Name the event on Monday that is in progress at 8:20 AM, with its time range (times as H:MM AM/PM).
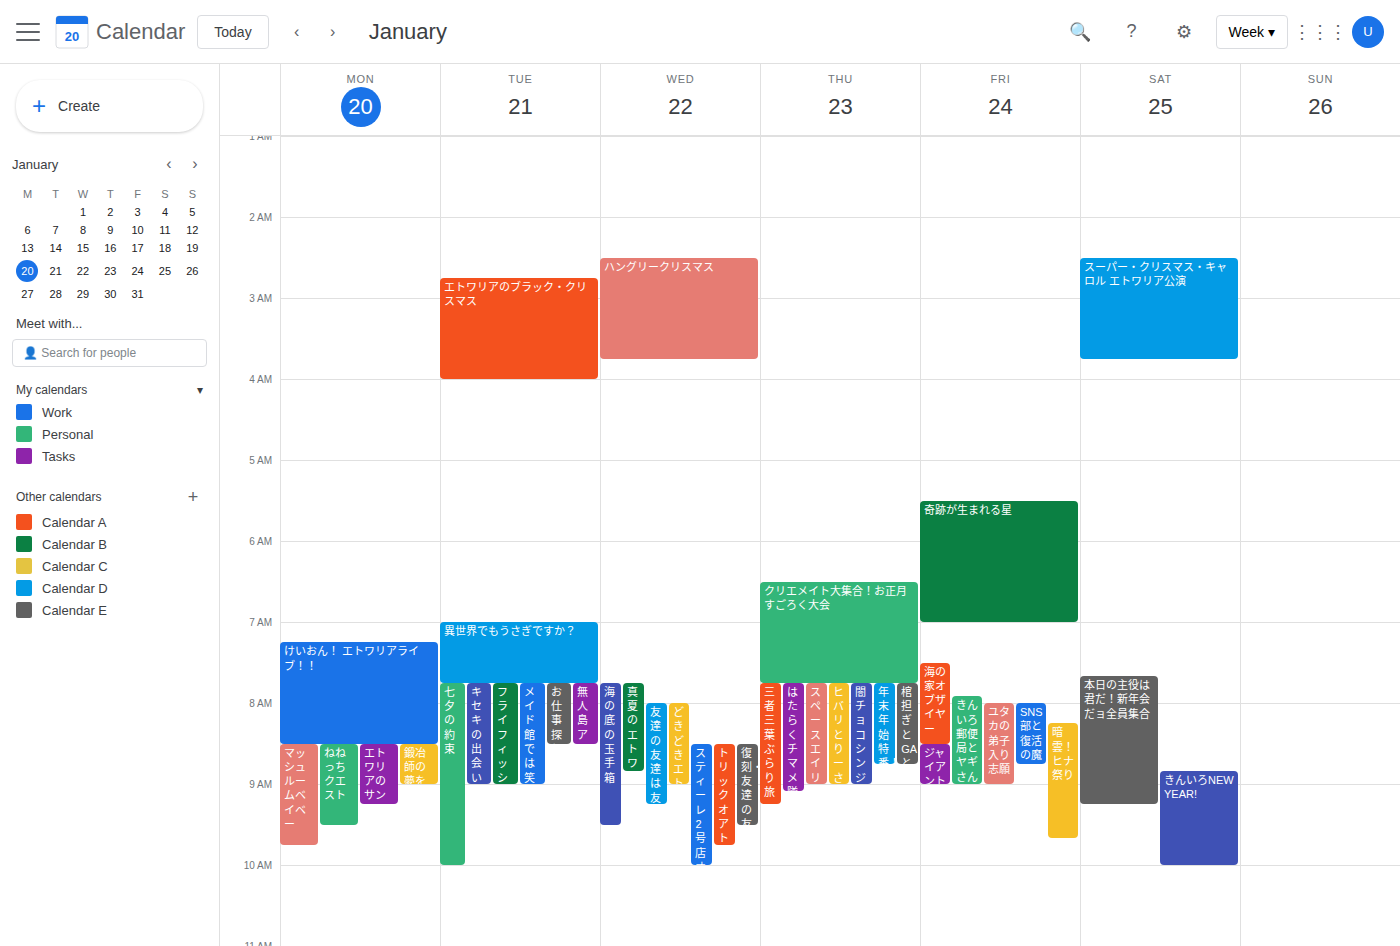
"けいおん！ エトワリアライブ！！", 7:15 AM to 8:30 AM